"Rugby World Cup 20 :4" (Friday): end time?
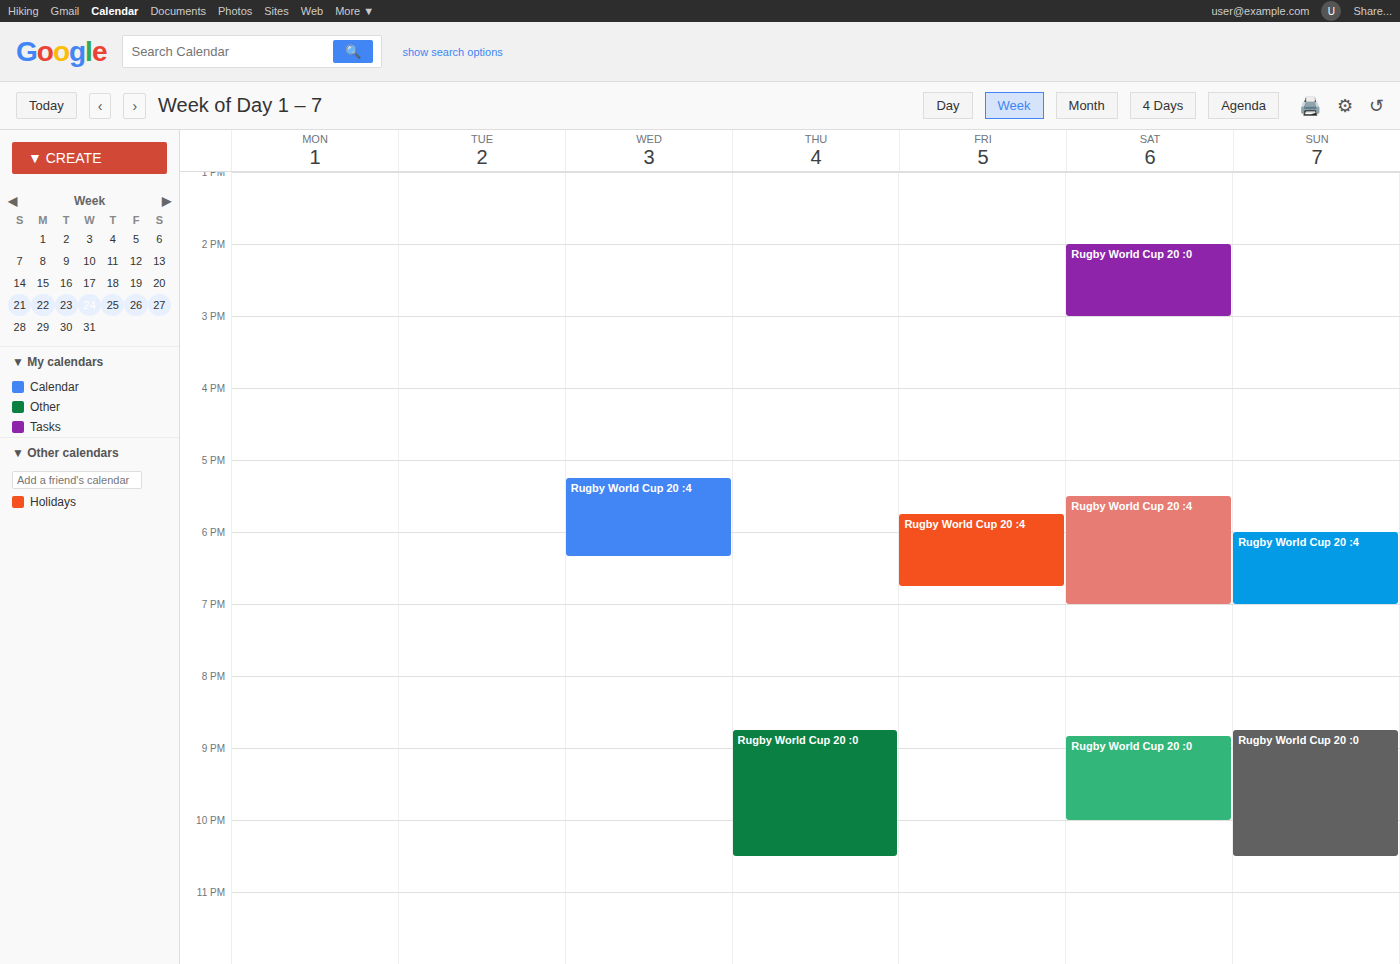
6:45 PM